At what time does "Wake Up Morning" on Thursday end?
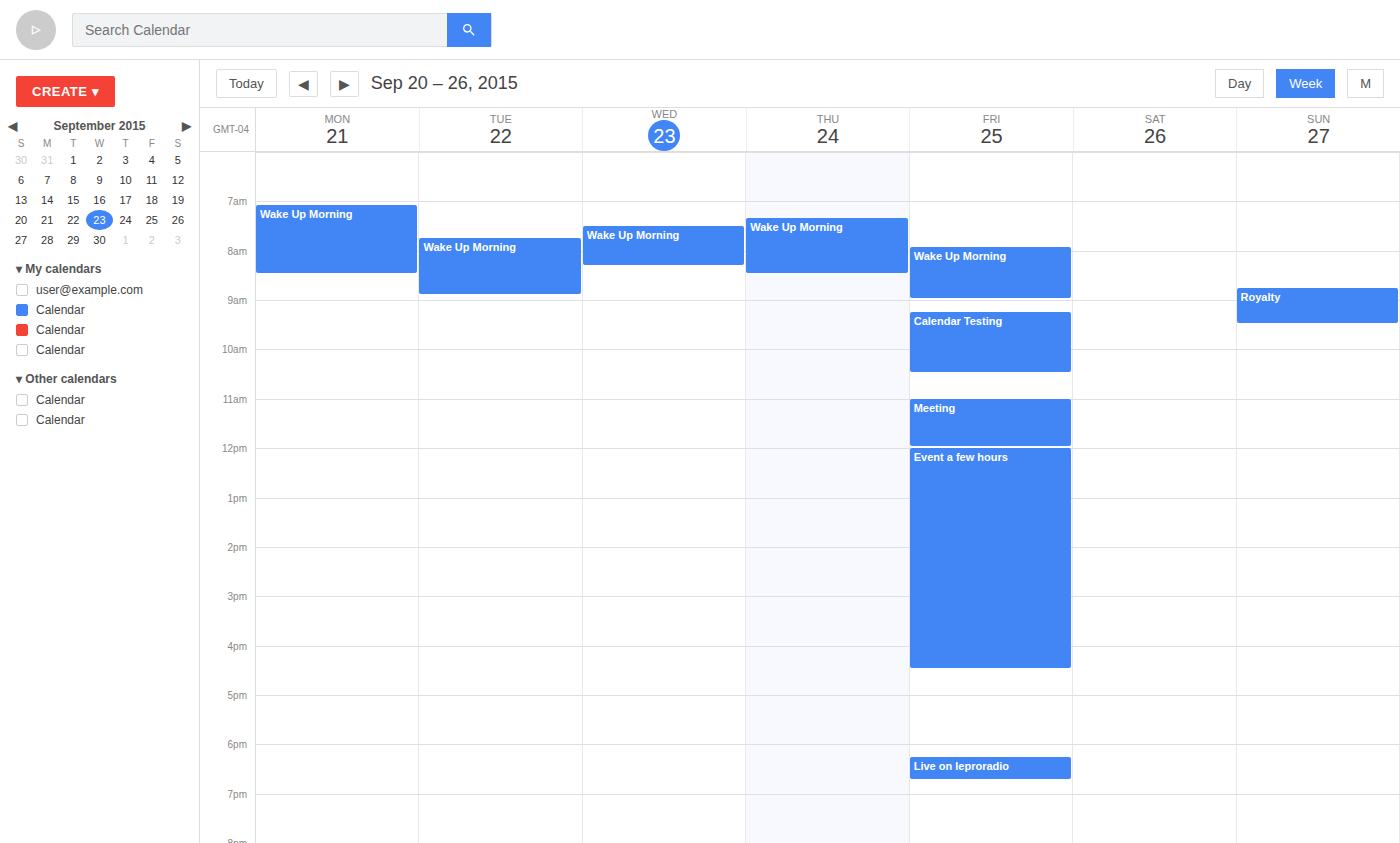
08:30